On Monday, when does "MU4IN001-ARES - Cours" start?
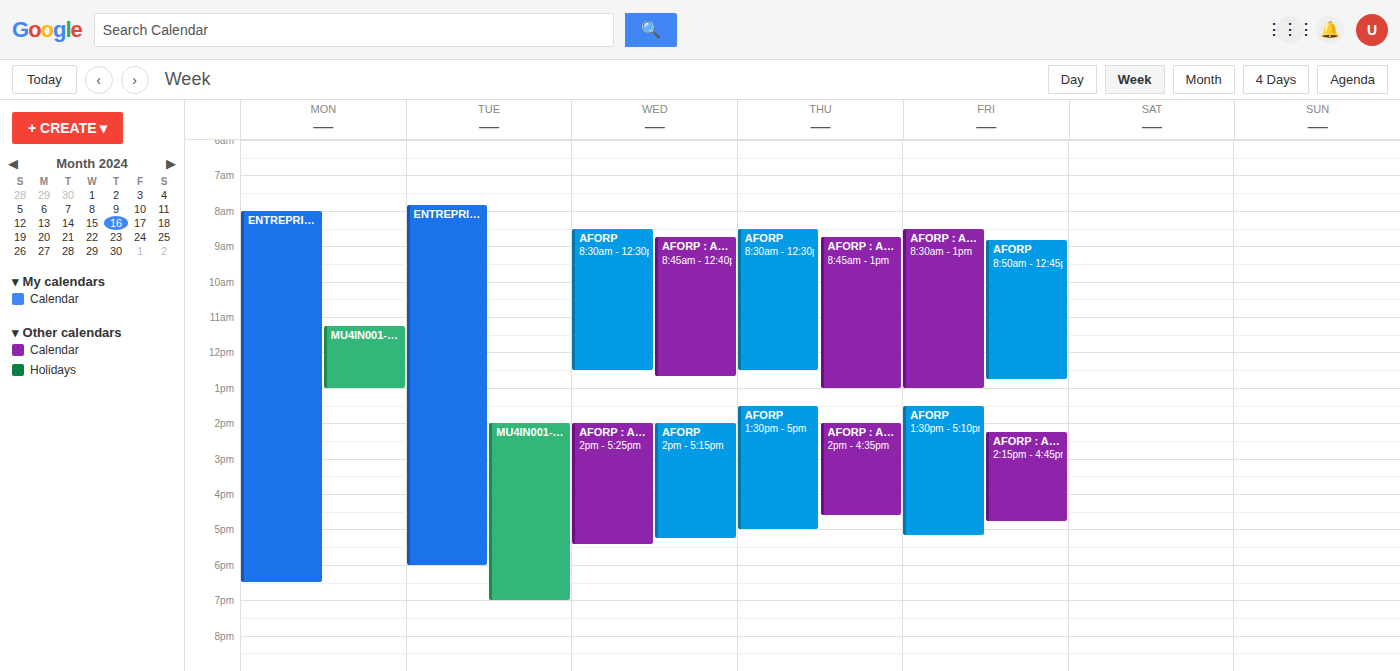
11:15 AM